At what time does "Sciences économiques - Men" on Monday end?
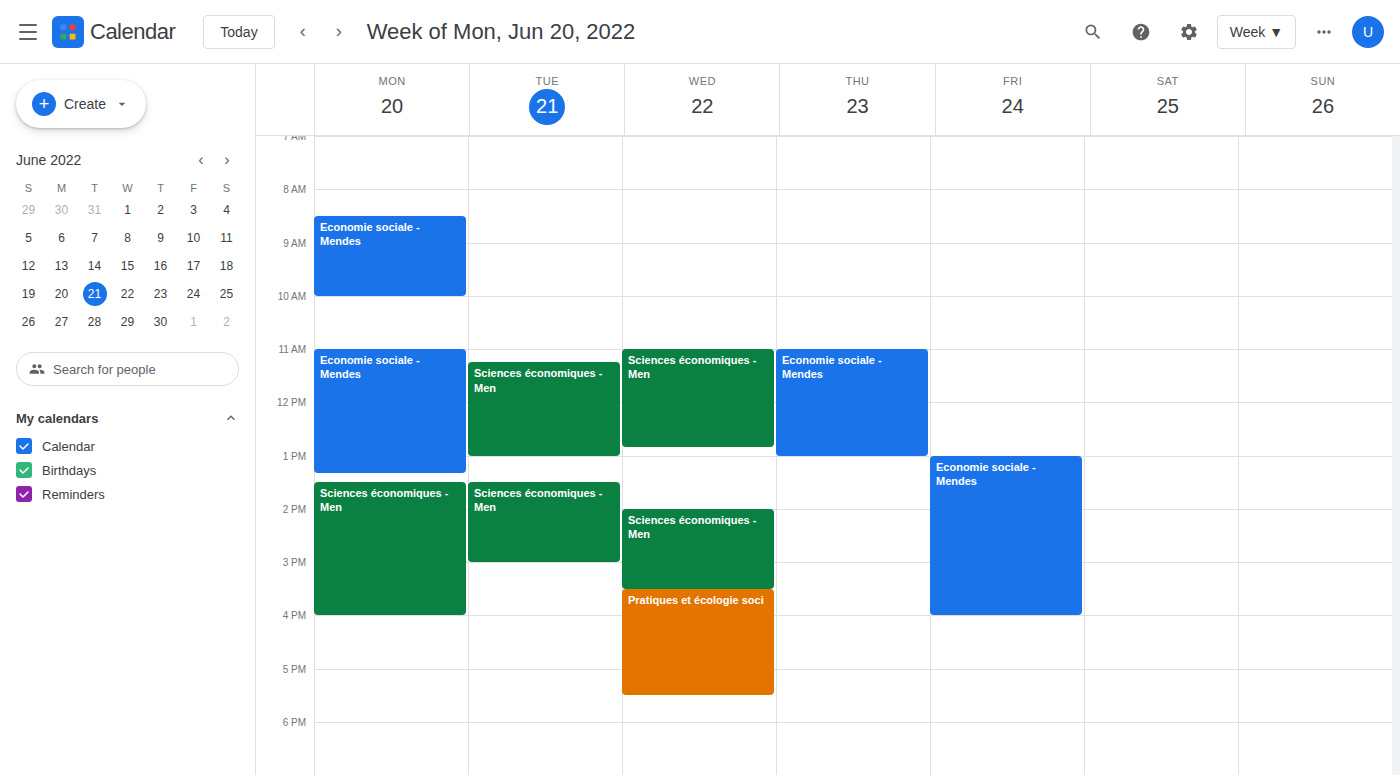
4:00 PM